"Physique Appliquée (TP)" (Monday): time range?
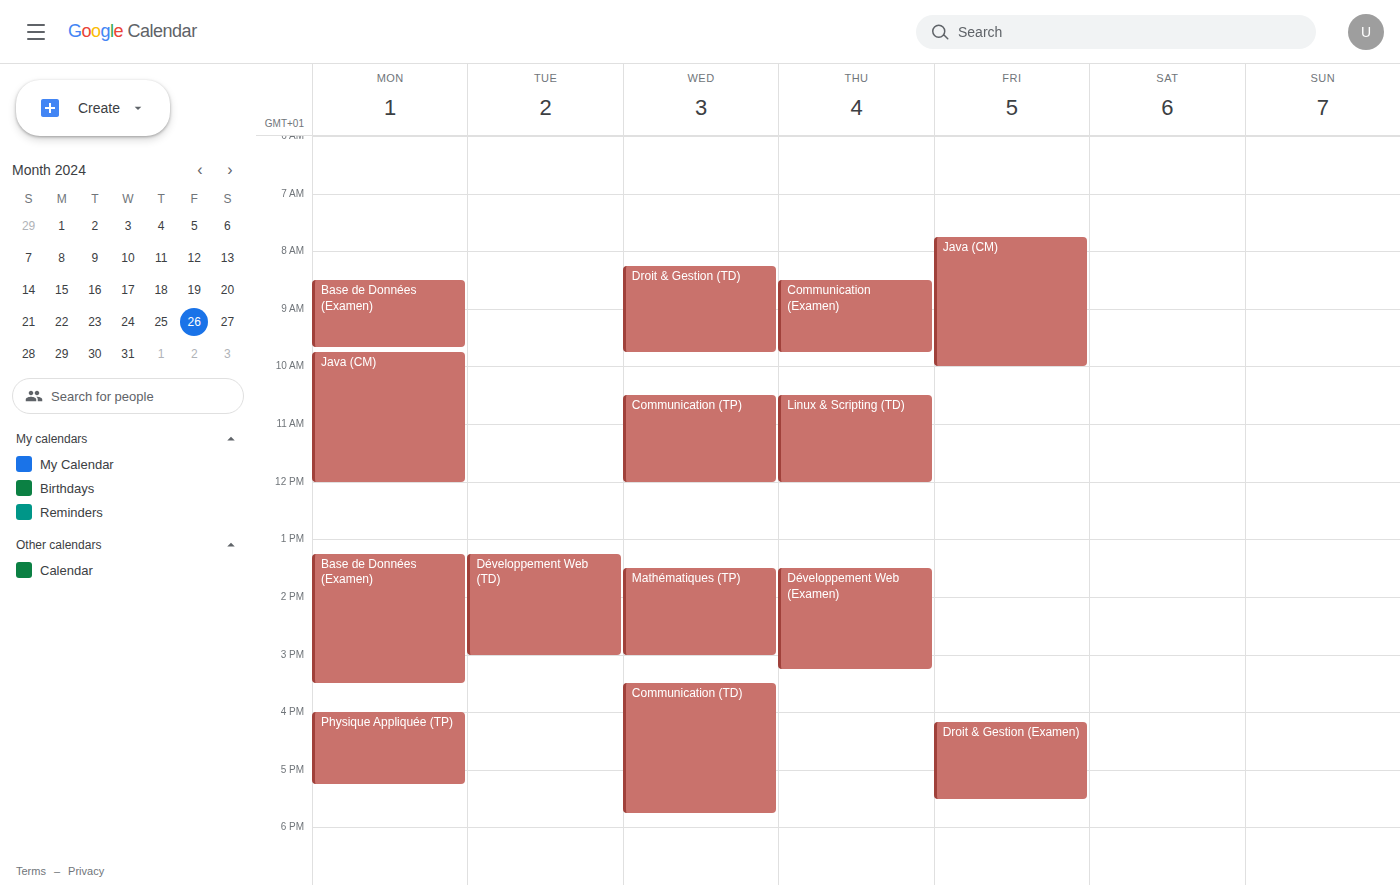
4:00 PM to 5:15 PM